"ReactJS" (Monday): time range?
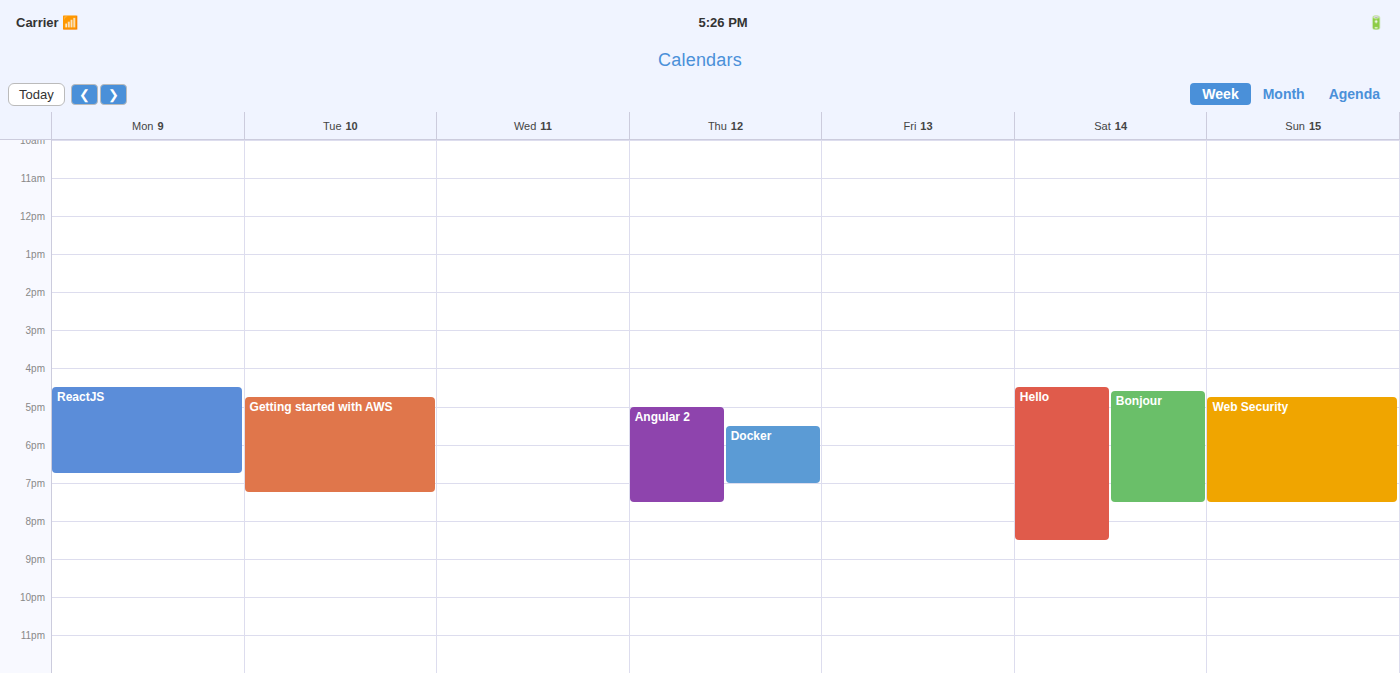
4:30 PM to 6:45 PM